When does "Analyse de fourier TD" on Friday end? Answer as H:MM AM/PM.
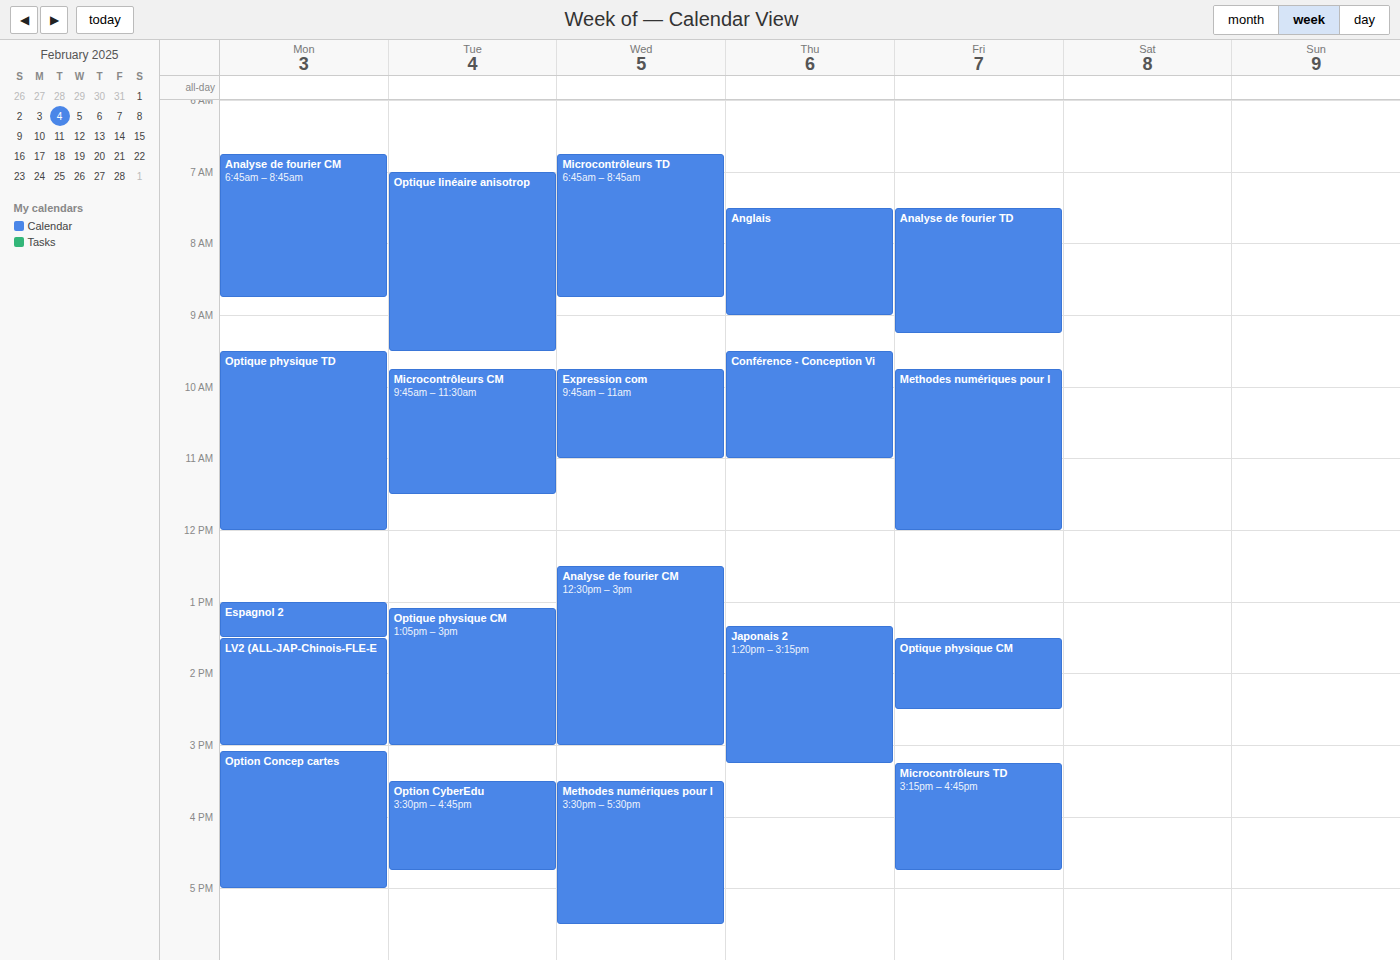
9:15 AM